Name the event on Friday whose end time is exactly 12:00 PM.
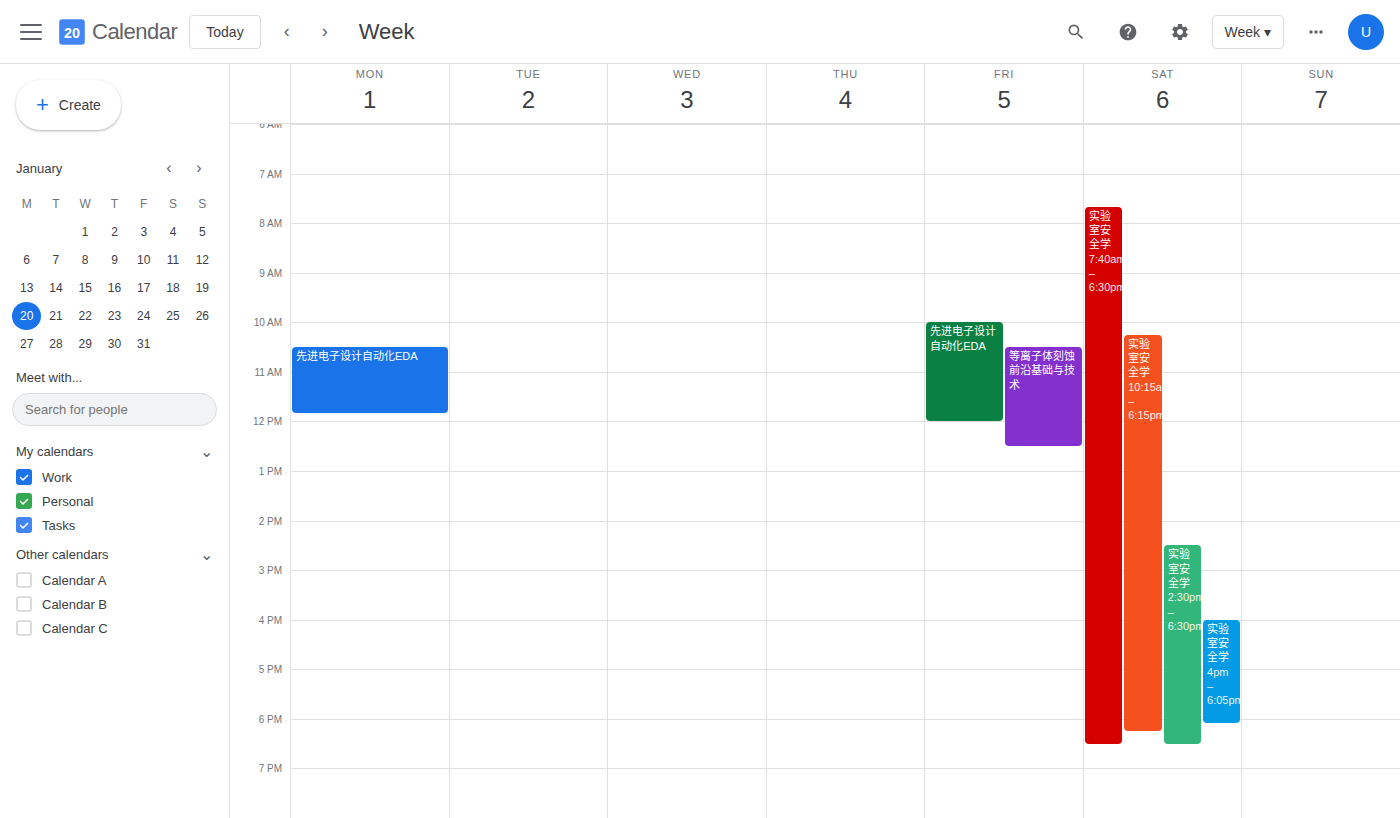
"先进电子设计自动化EDA"